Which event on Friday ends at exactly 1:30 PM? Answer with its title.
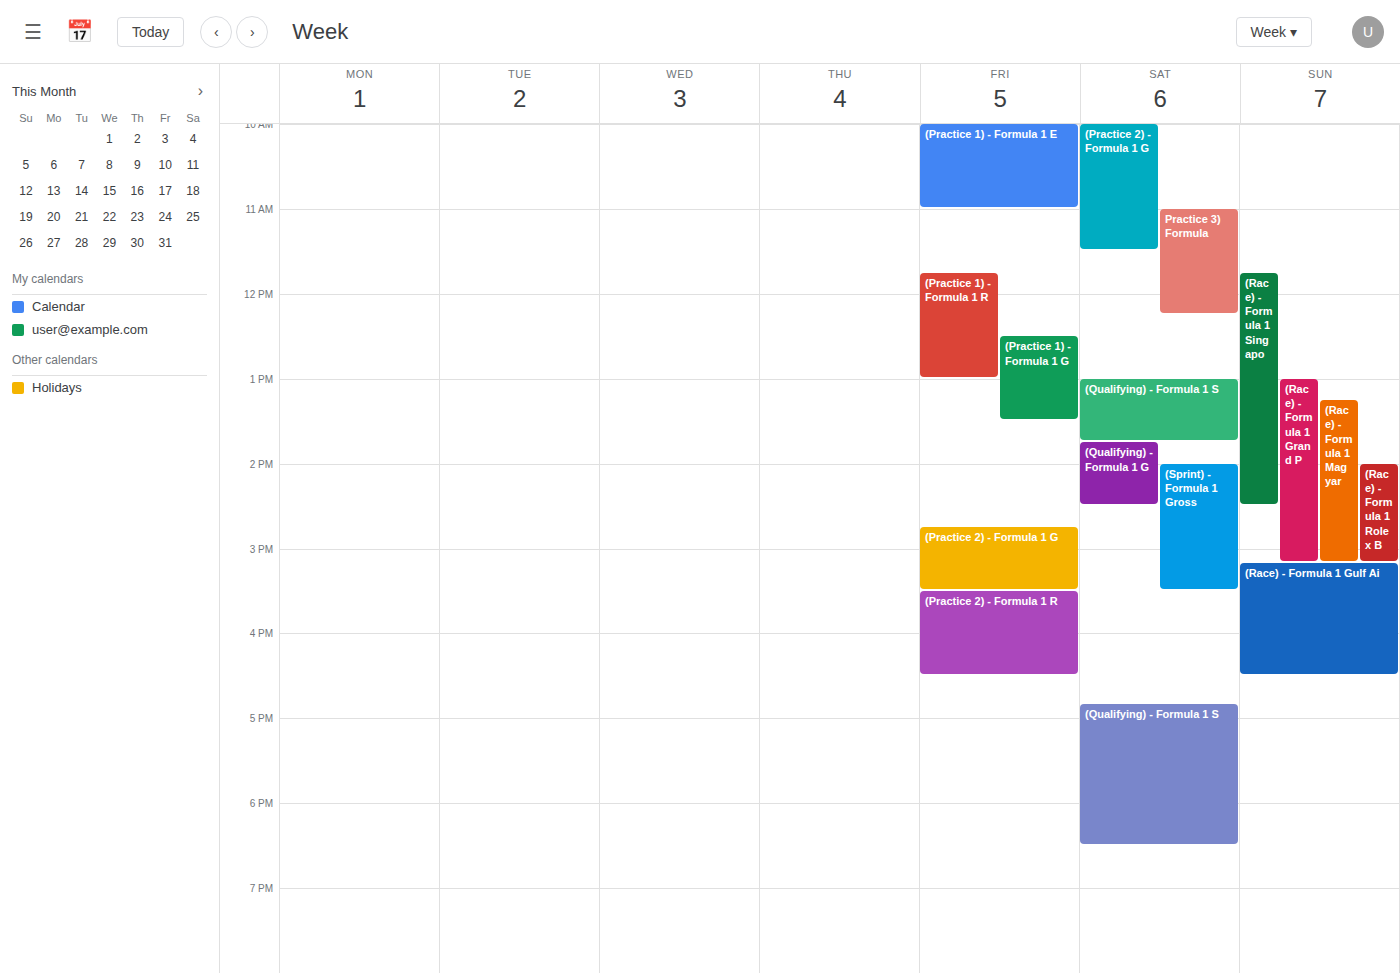
"(Practice 1) - Formula 1 G"